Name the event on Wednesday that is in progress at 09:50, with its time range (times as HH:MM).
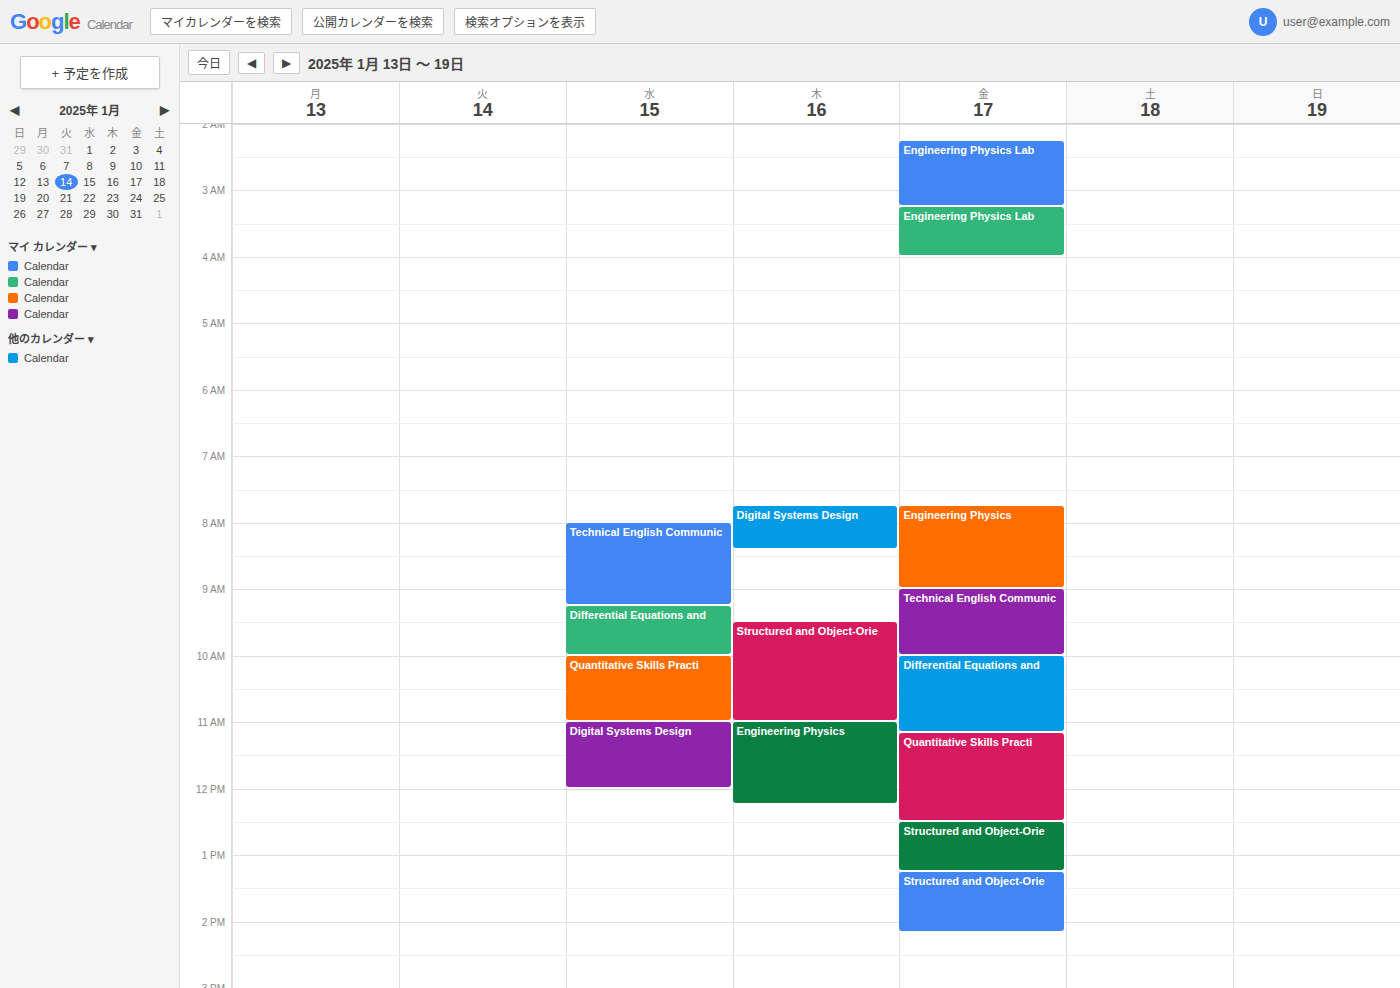
"Differential Equations and", 09:15 to 10:00